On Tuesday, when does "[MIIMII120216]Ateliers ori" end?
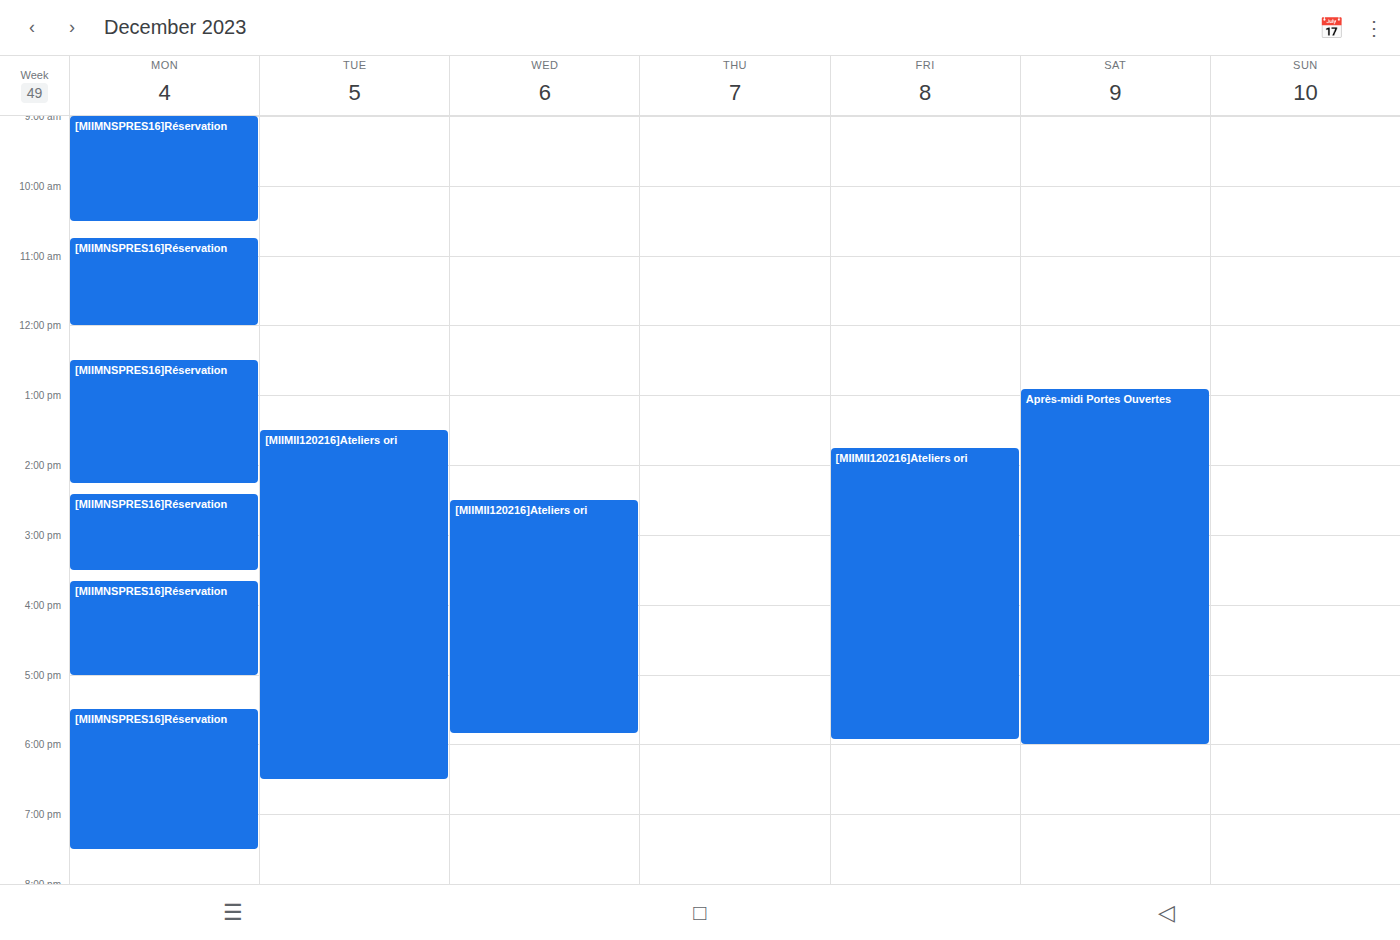
6:30 PM